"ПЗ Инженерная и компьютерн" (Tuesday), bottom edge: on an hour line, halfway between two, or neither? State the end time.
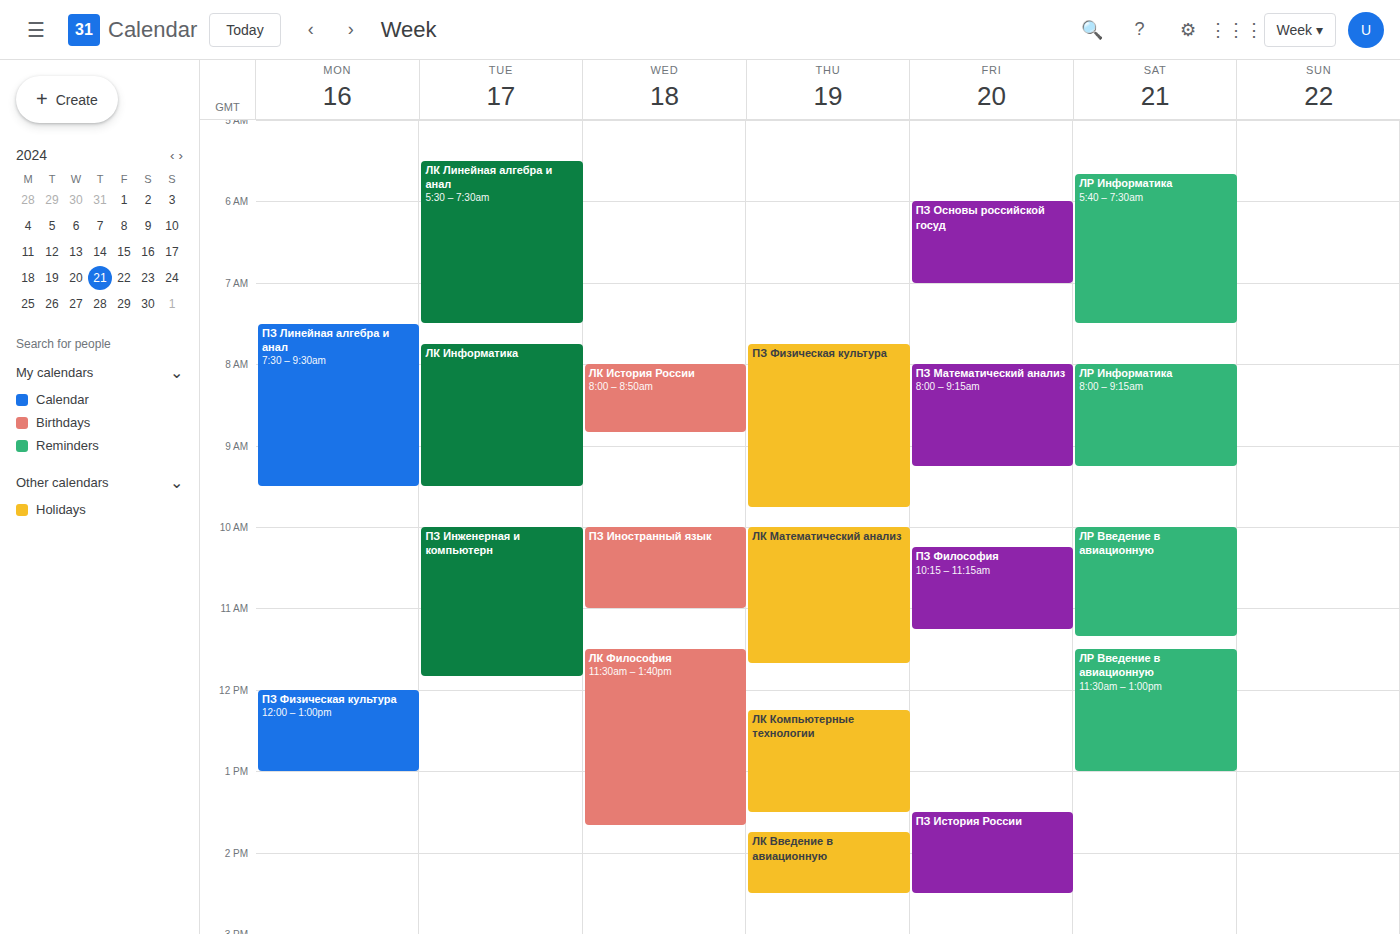
11:50 -- neither: 50 minutes below the 11:00 line and 10 minutes above the 12:00 line.